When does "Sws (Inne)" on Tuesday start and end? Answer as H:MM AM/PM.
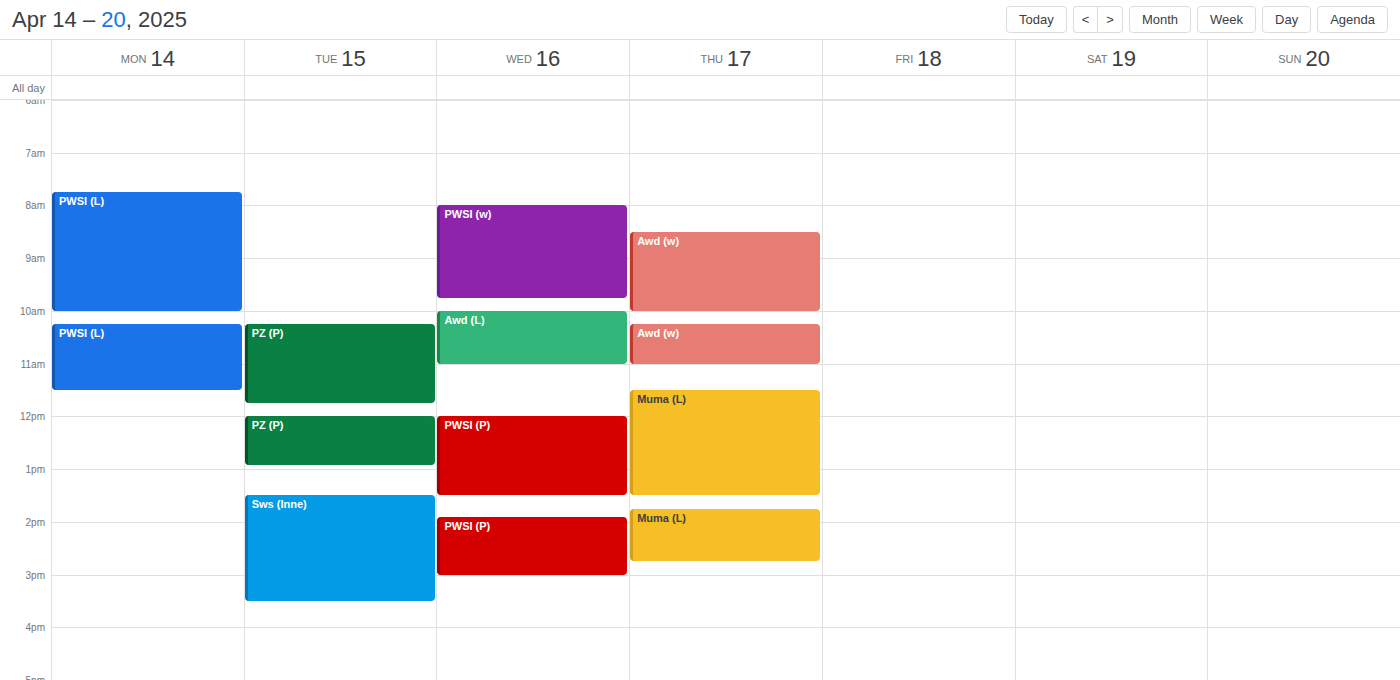
1:30 PM to 3:30 PM